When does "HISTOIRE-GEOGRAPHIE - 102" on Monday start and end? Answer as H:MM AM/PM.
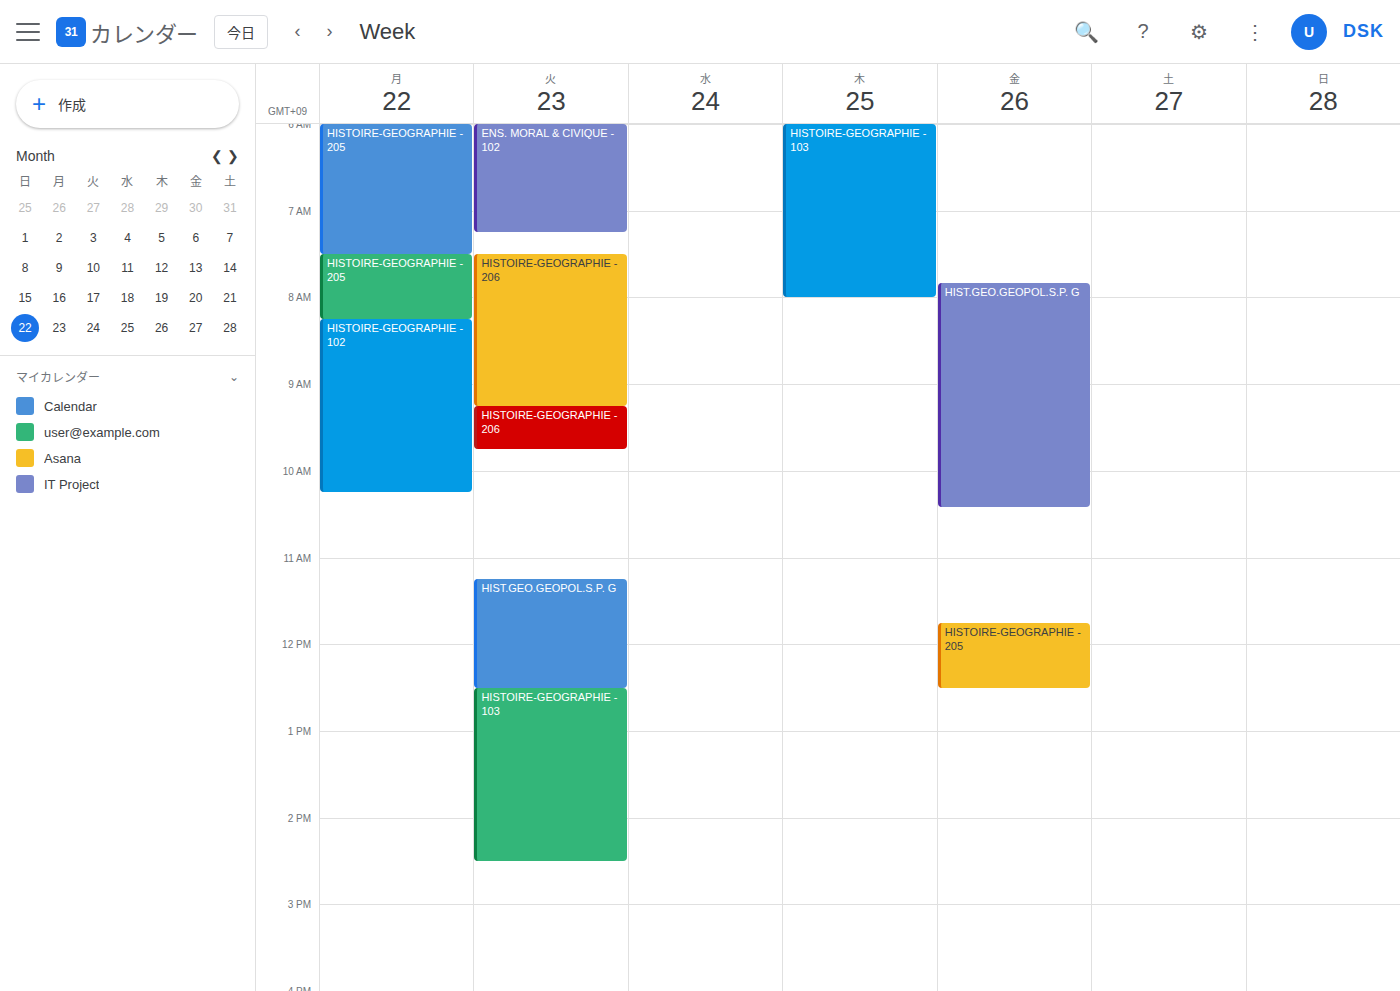
8:15 AM to 10:15 AM